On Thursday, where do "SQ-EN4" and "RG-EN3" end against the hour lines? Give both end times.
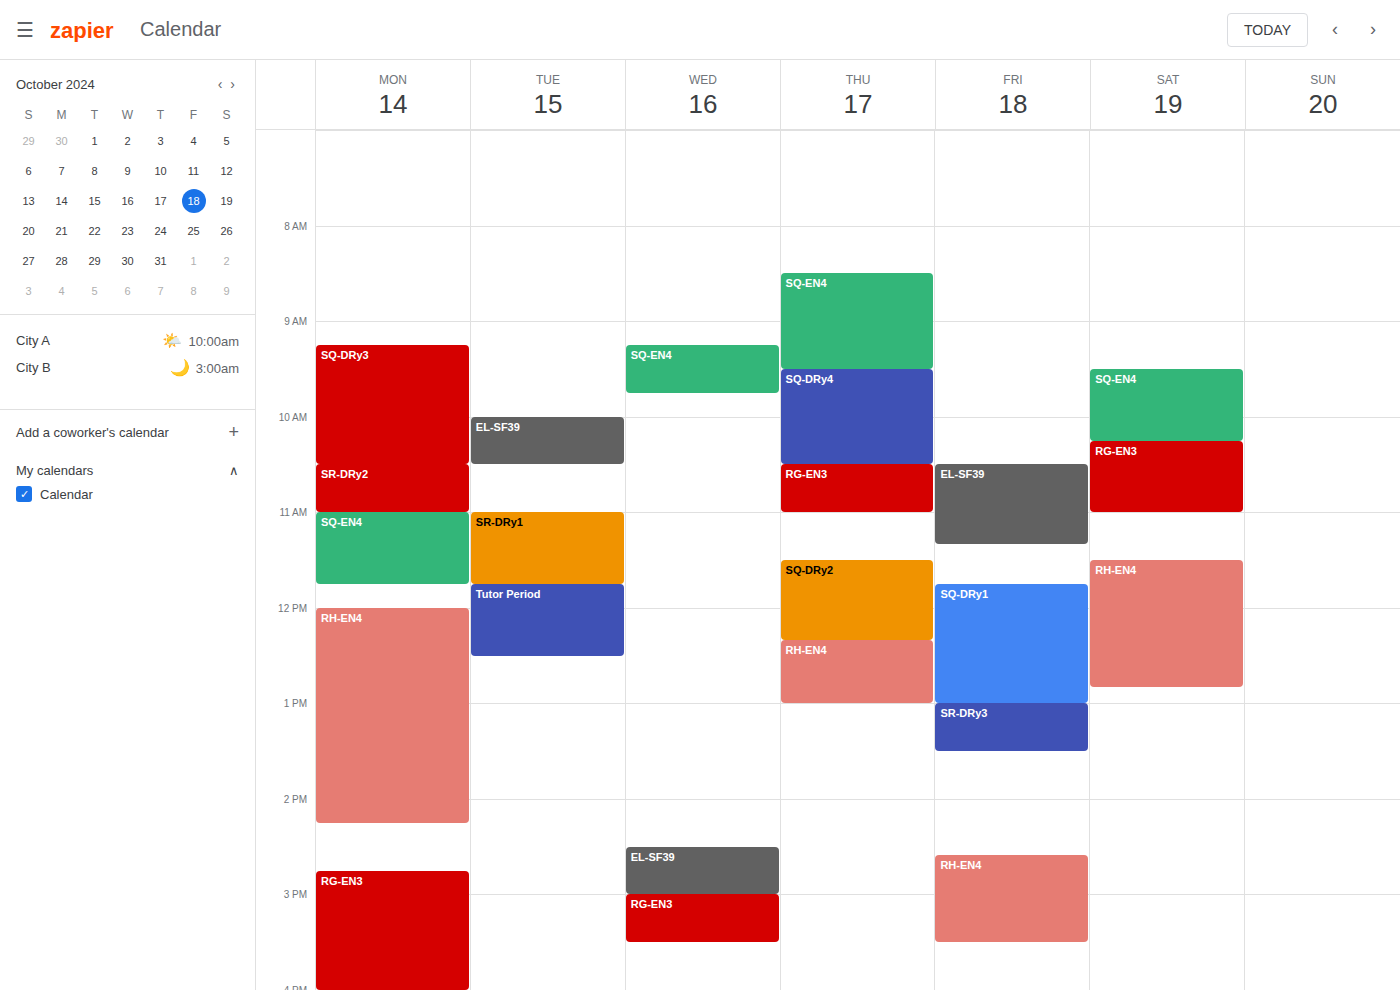
"SQ-EN4": 9:30 AM, halfway between the 9 AM and 10 AM lines. "RG-EN3": 11:00 AM, exactly on the 11 AM line.